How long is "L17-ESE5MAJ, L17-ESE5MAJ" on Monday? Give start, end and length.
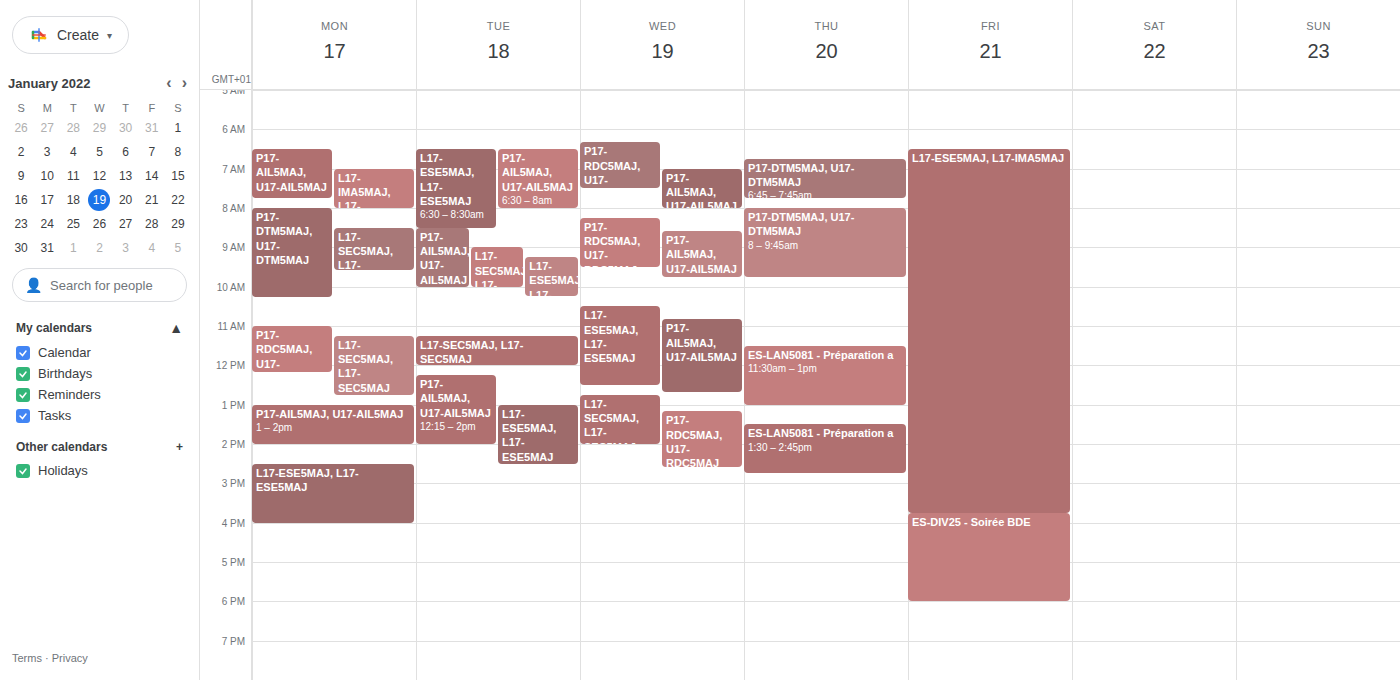
2:30 PM to 4:00 PM, 1 hour 30 minutes